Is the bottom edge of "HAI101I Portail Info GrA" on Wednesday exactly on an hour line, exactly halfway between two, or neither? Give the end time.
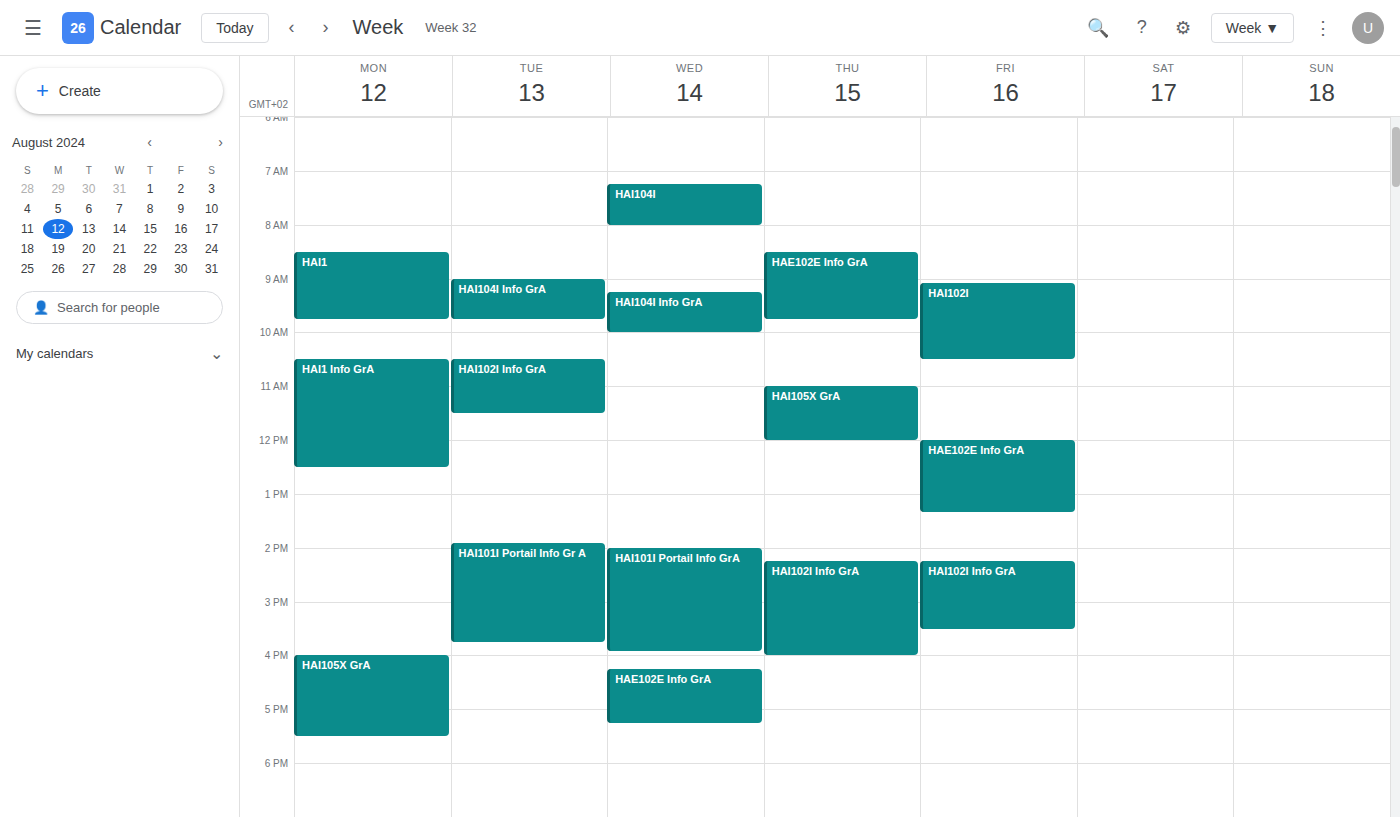
3:55 PM -- neither: 55 minutes below the 3 PM line and 5 minutes above the 4 PM line.